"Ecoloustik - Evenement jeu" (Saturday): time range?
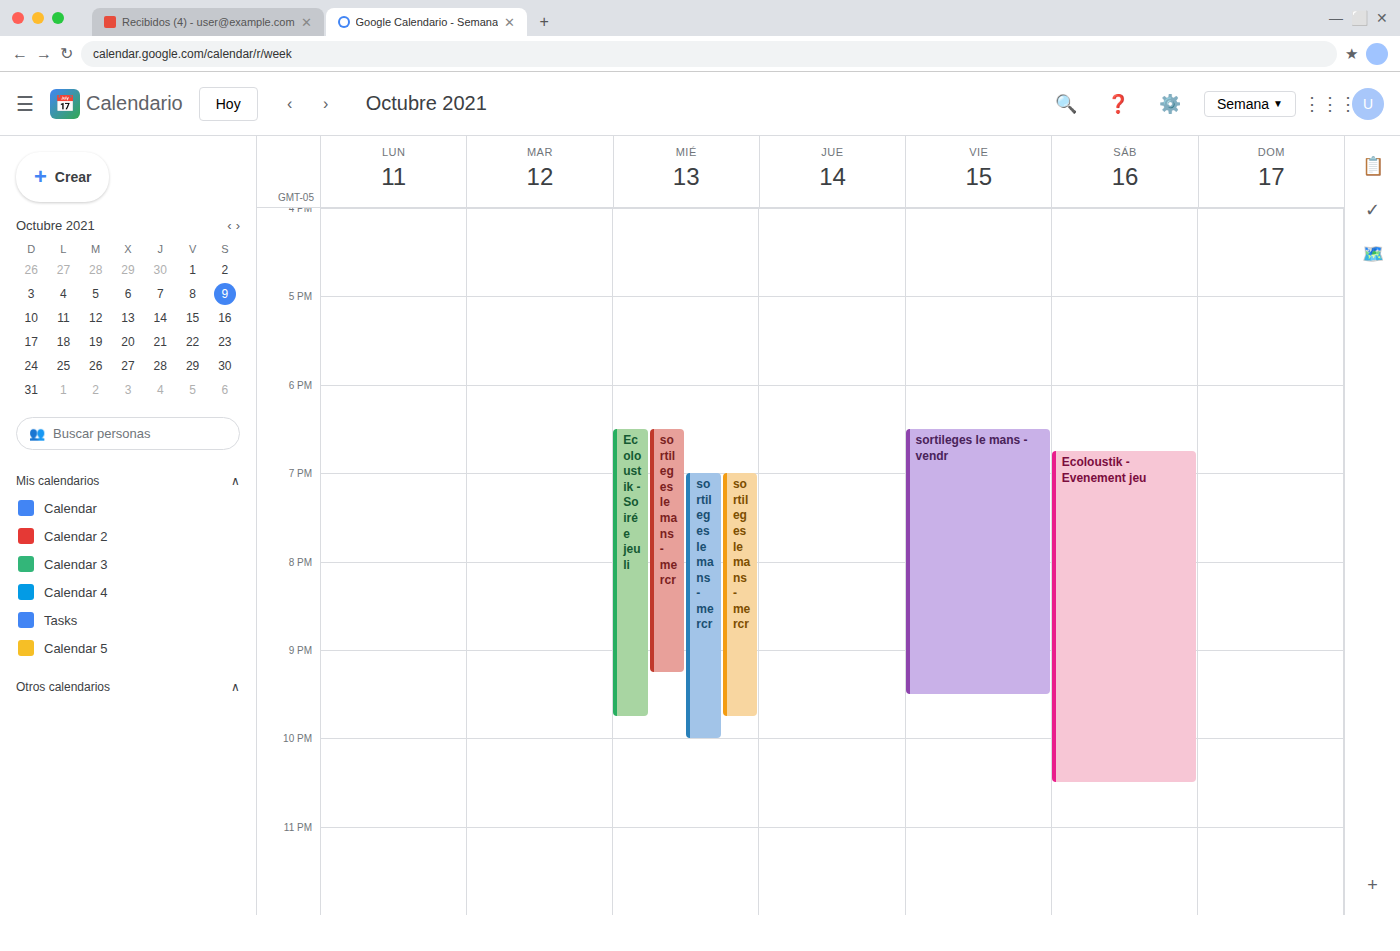
6:45 PM to 10:30 PM